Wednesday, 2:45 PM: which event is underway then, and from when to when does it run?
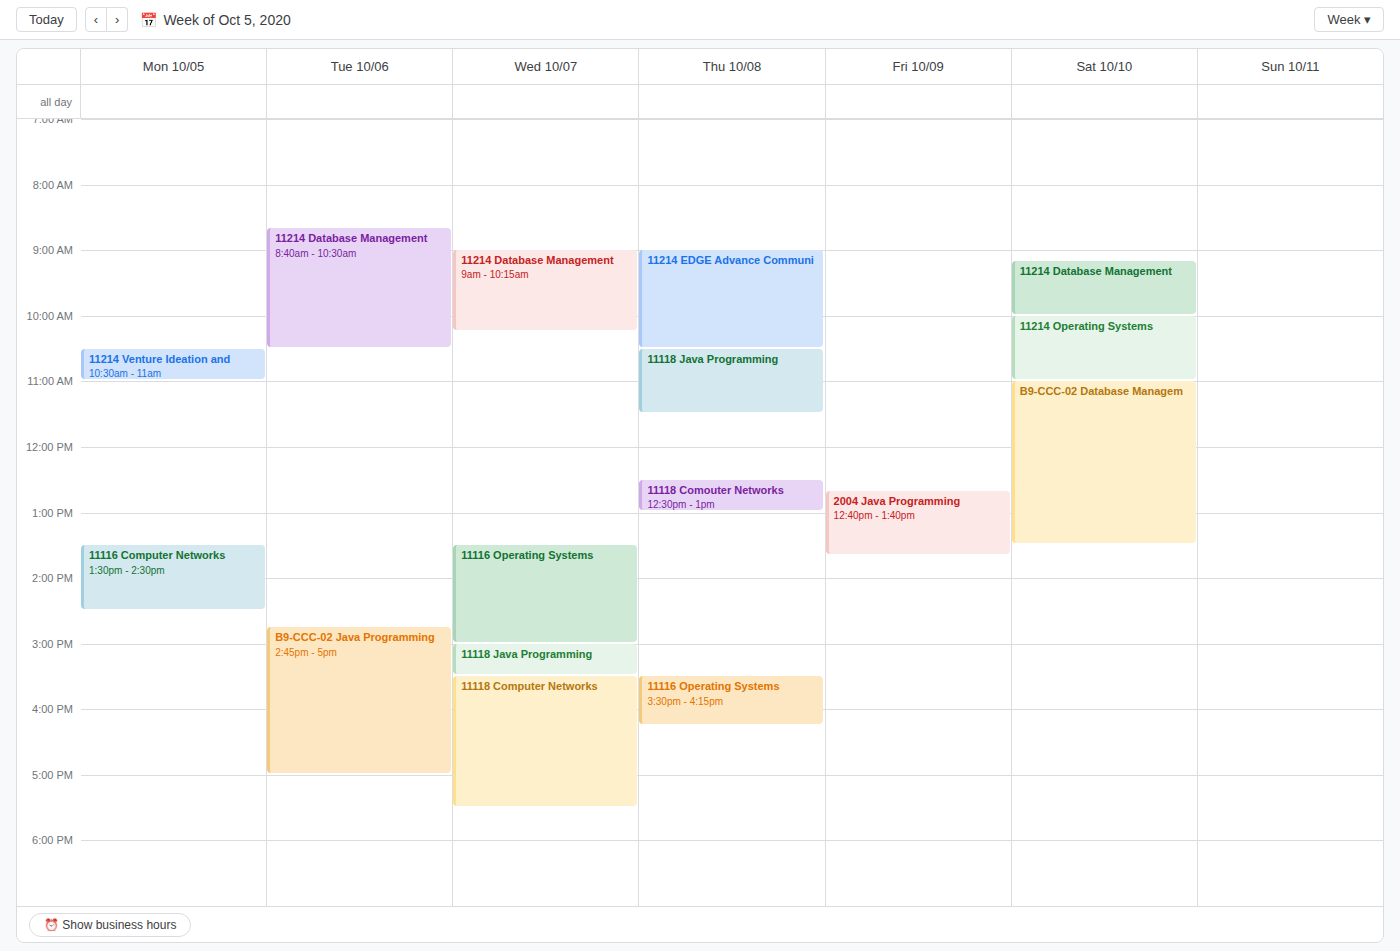
"11116 Operating Systems", 1:30 PM to 3:00 PM